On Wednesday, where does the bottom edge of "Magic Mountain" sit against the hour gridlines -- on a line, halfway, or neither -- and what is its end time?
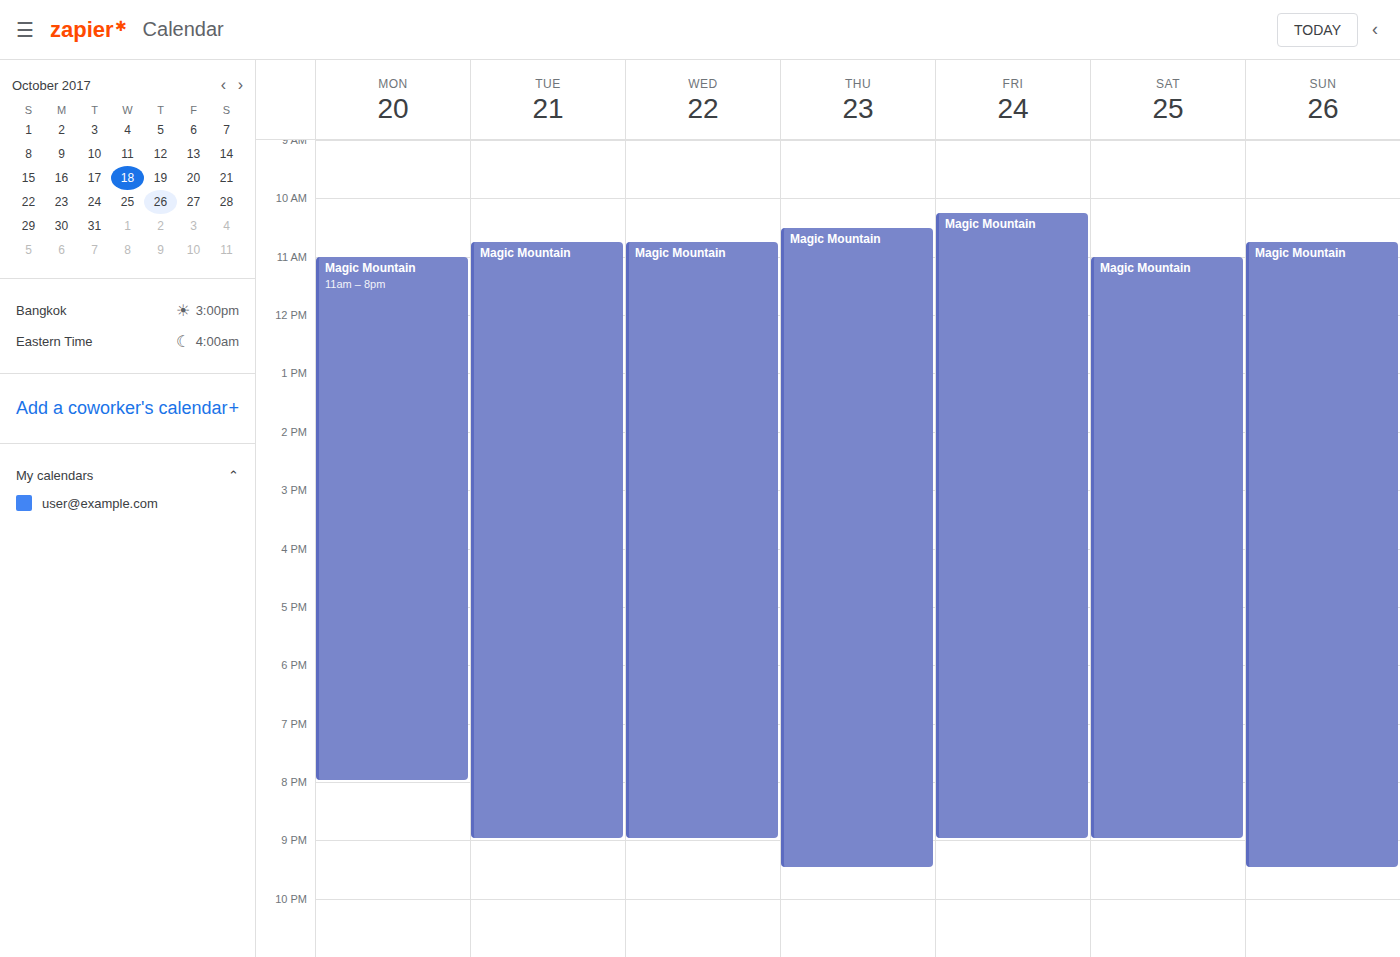
9:00 PM -- exactly on the 9 PM line.